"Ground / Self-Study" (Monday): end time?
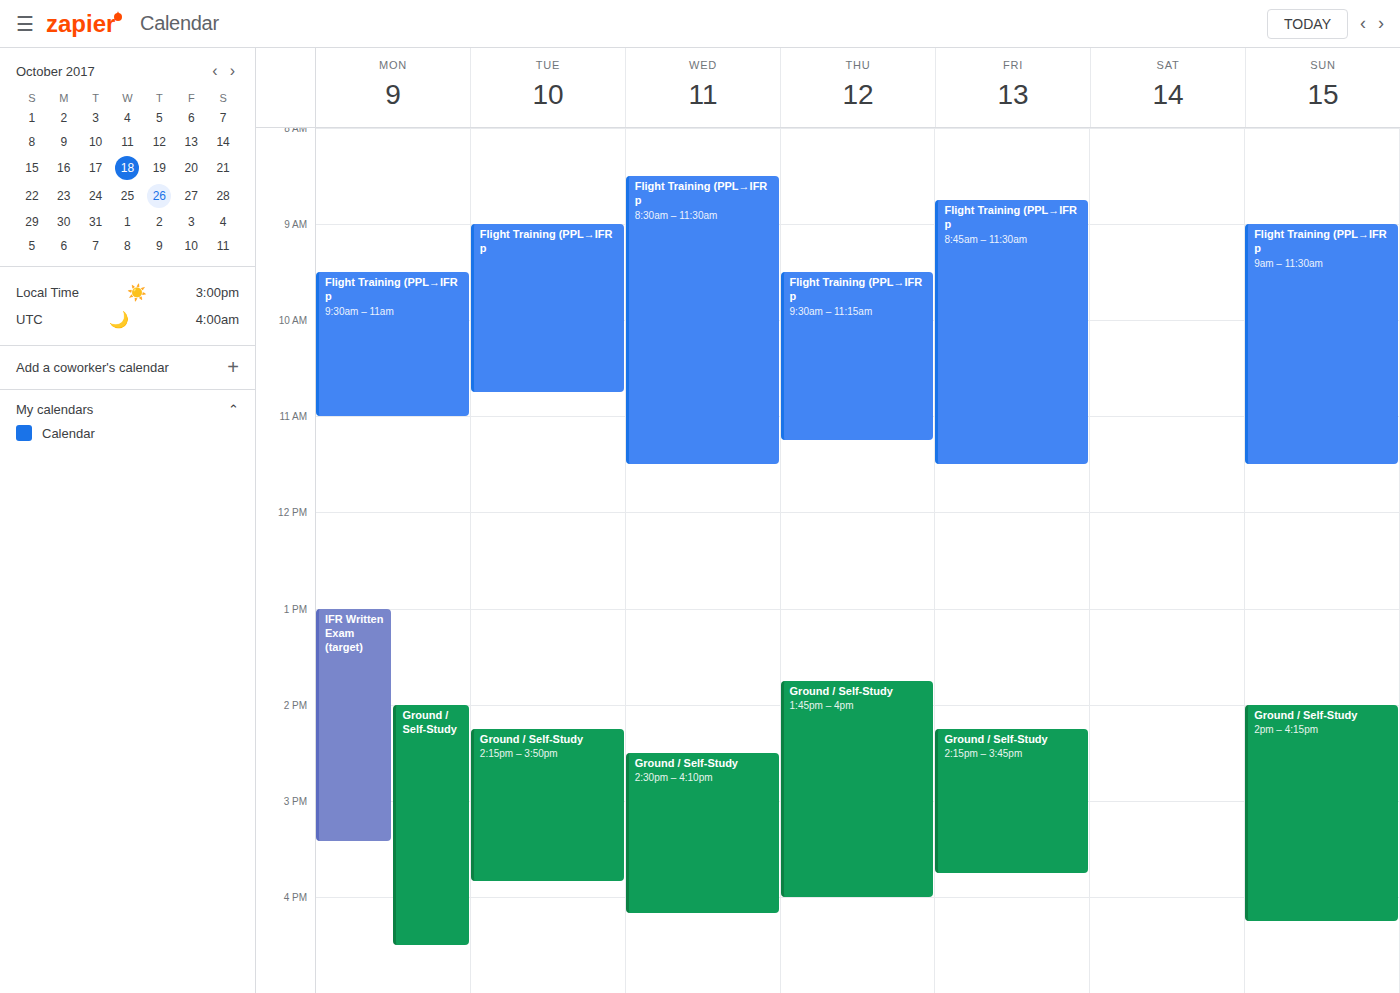
16:30